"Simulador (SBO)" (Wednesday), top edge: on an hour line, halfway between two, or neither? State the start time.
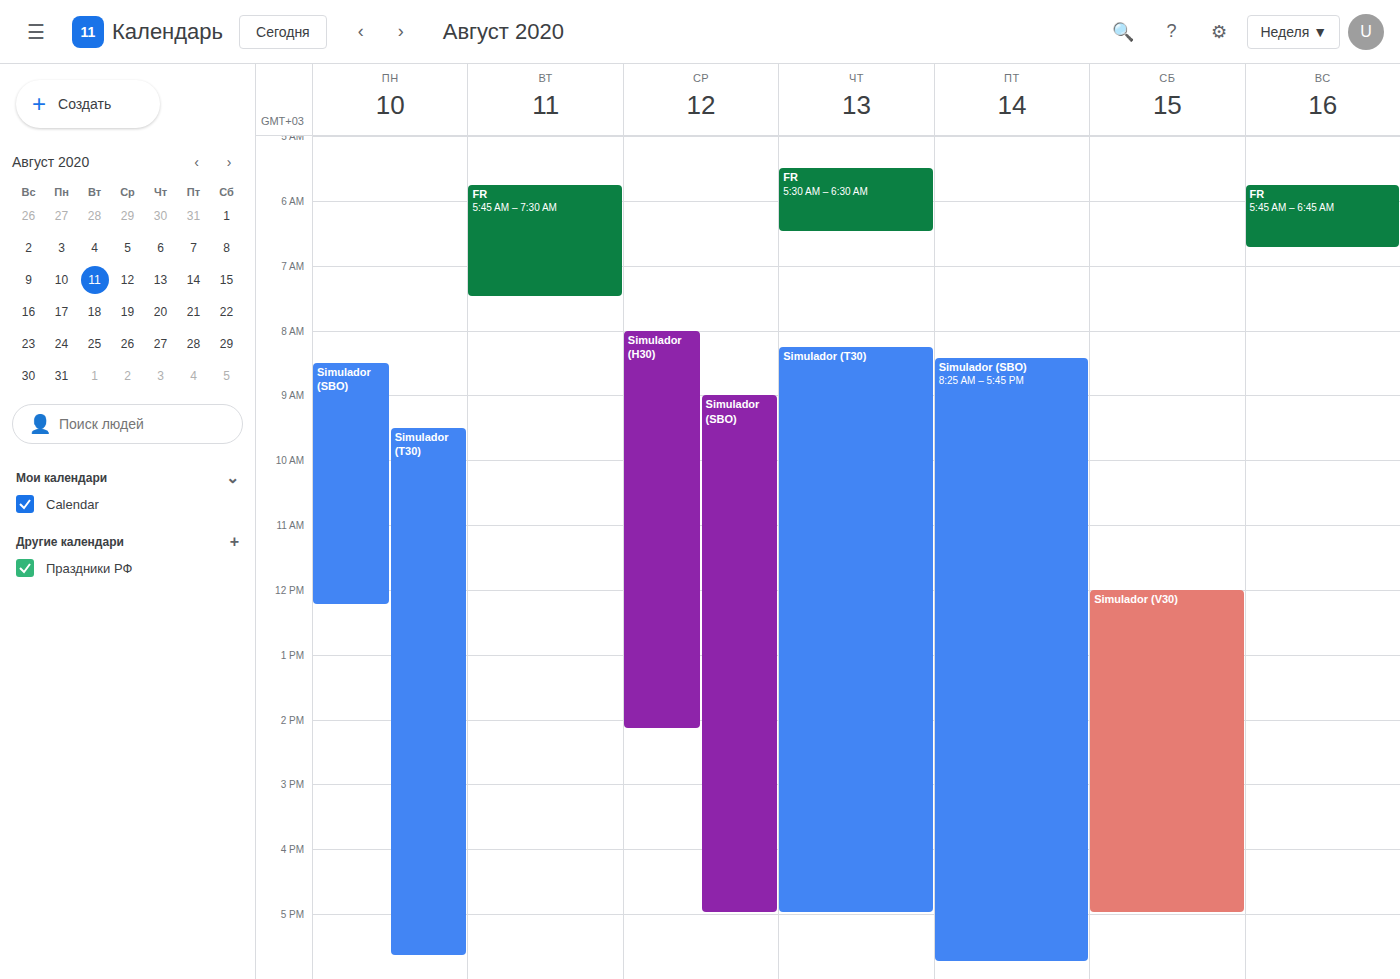
9:00 AM -- exactly on the 9 AM line.